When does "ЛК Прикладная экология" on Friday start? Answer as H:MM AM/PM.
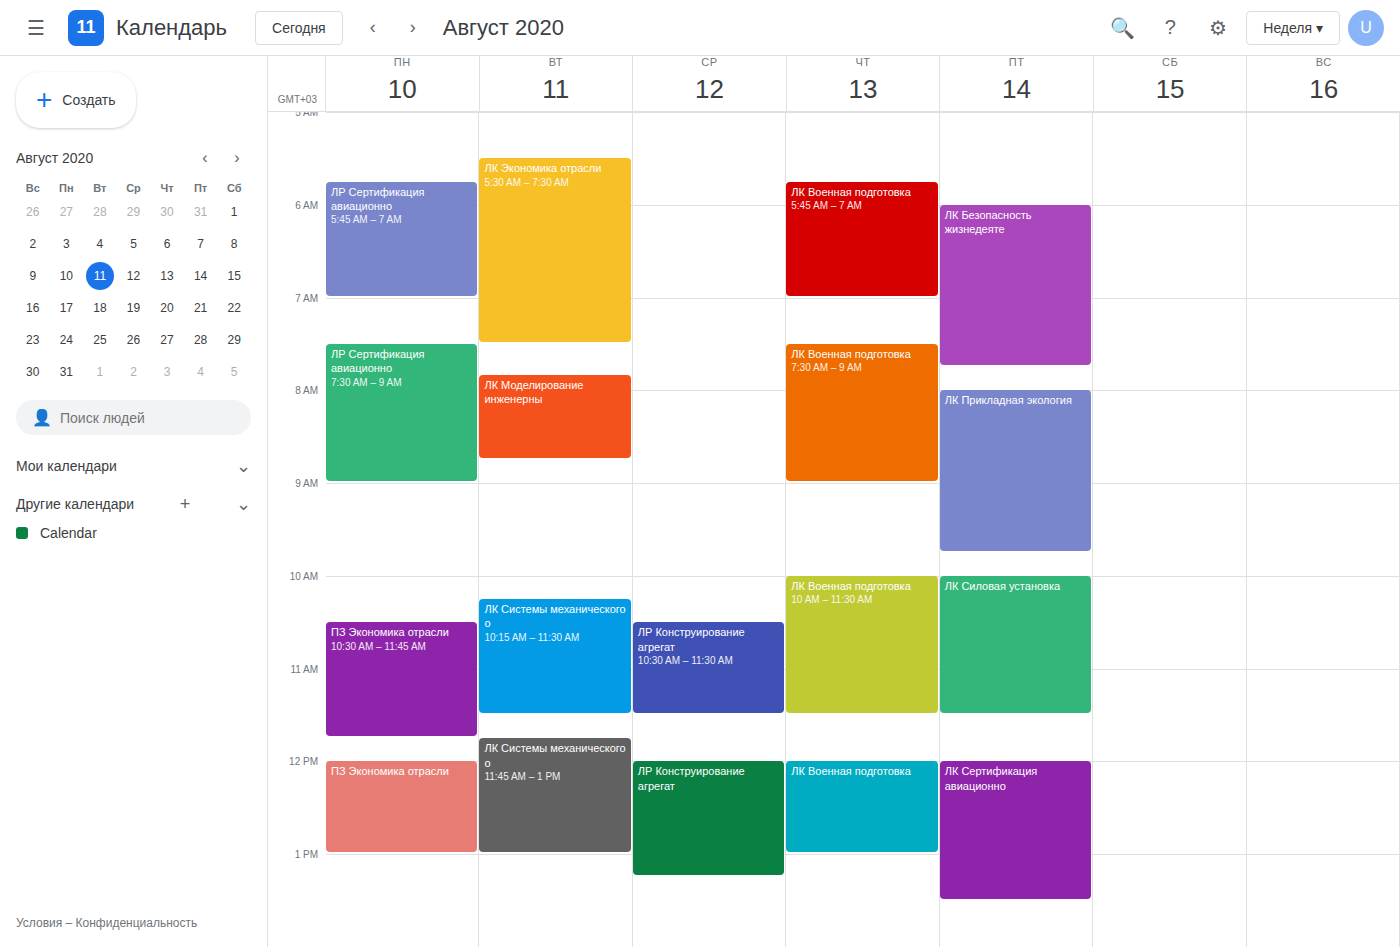
8:00 AM